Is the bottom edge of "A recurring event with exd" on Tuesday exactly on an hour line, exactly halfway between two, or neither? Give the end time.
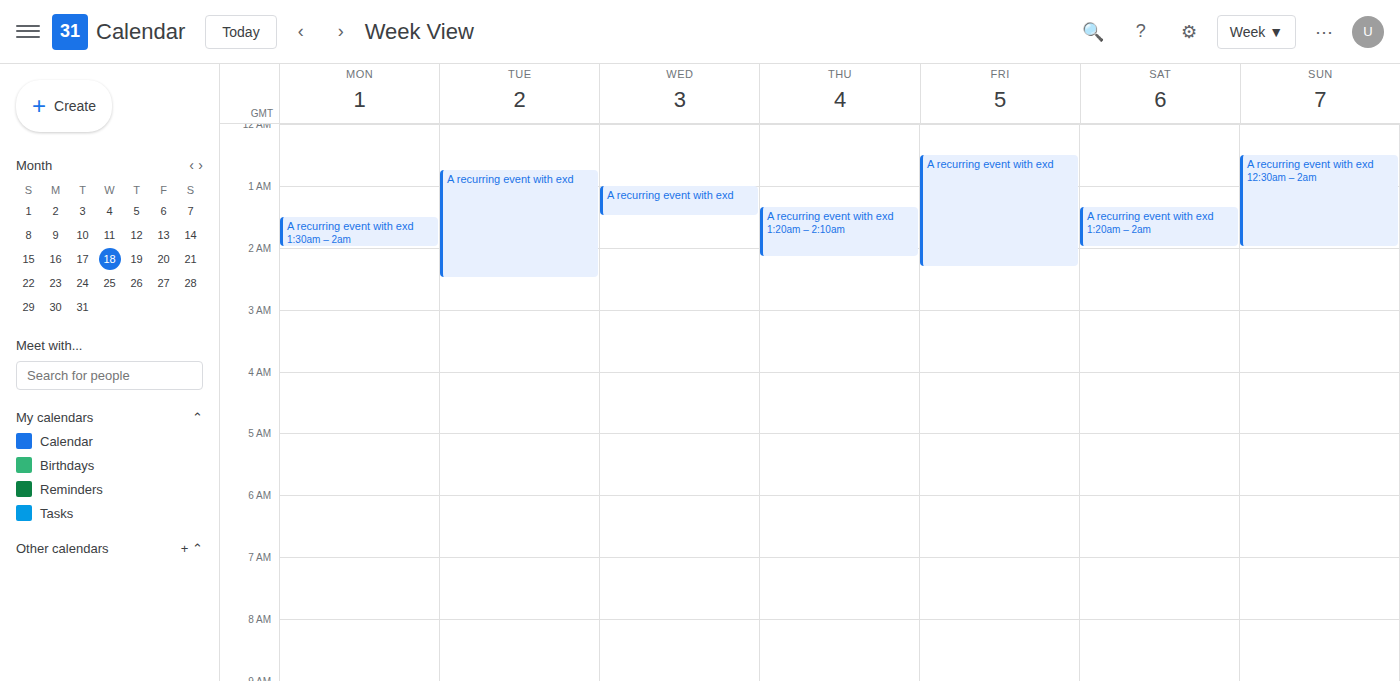
2:30 AM -- halfway between the 2 AM and 3 AM lines.